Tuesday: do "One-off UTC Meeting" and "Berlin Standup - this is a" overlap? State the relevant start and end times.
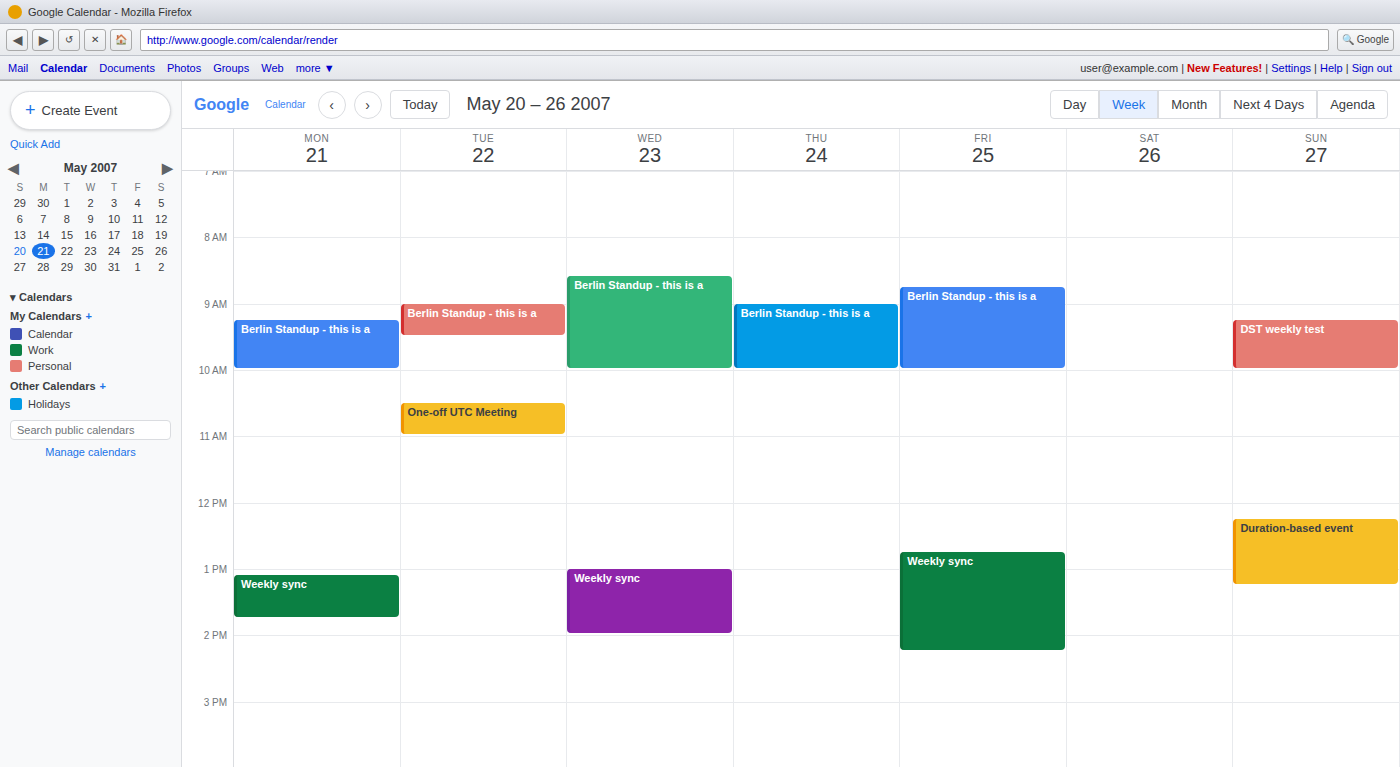
"Berlin Standup - this is a" ends at 9:30 AM and "One-off UTC Meeting" starts at 10:30 AM -- no overlap.